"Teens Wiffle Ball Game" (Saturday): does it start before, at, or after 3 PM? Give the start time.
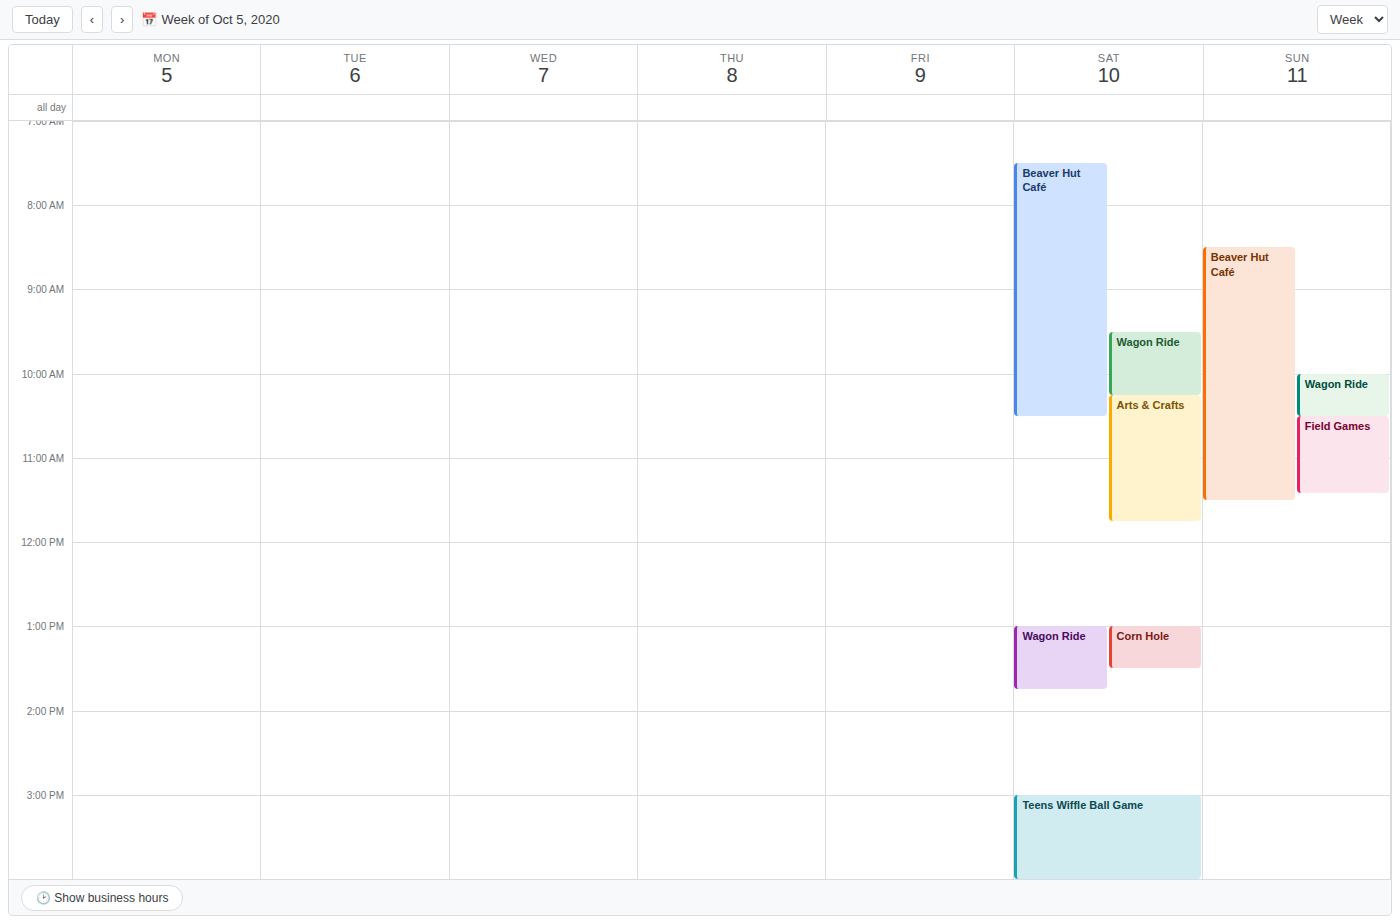
3:00 PM -- exactly at 3 PM, on the 3 PM line.